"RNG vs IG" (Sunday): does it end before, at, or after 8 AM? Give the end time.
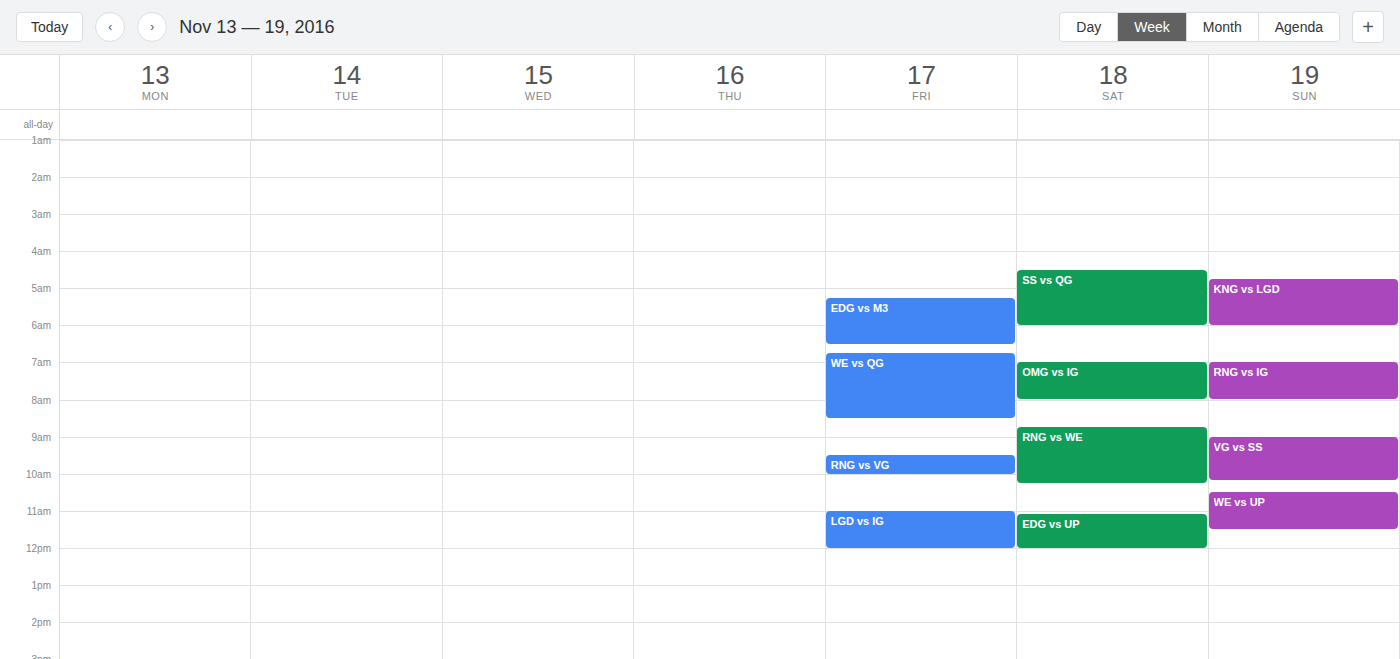
8:00 AM -- exactly at 8 AM, on the 8 AM line.